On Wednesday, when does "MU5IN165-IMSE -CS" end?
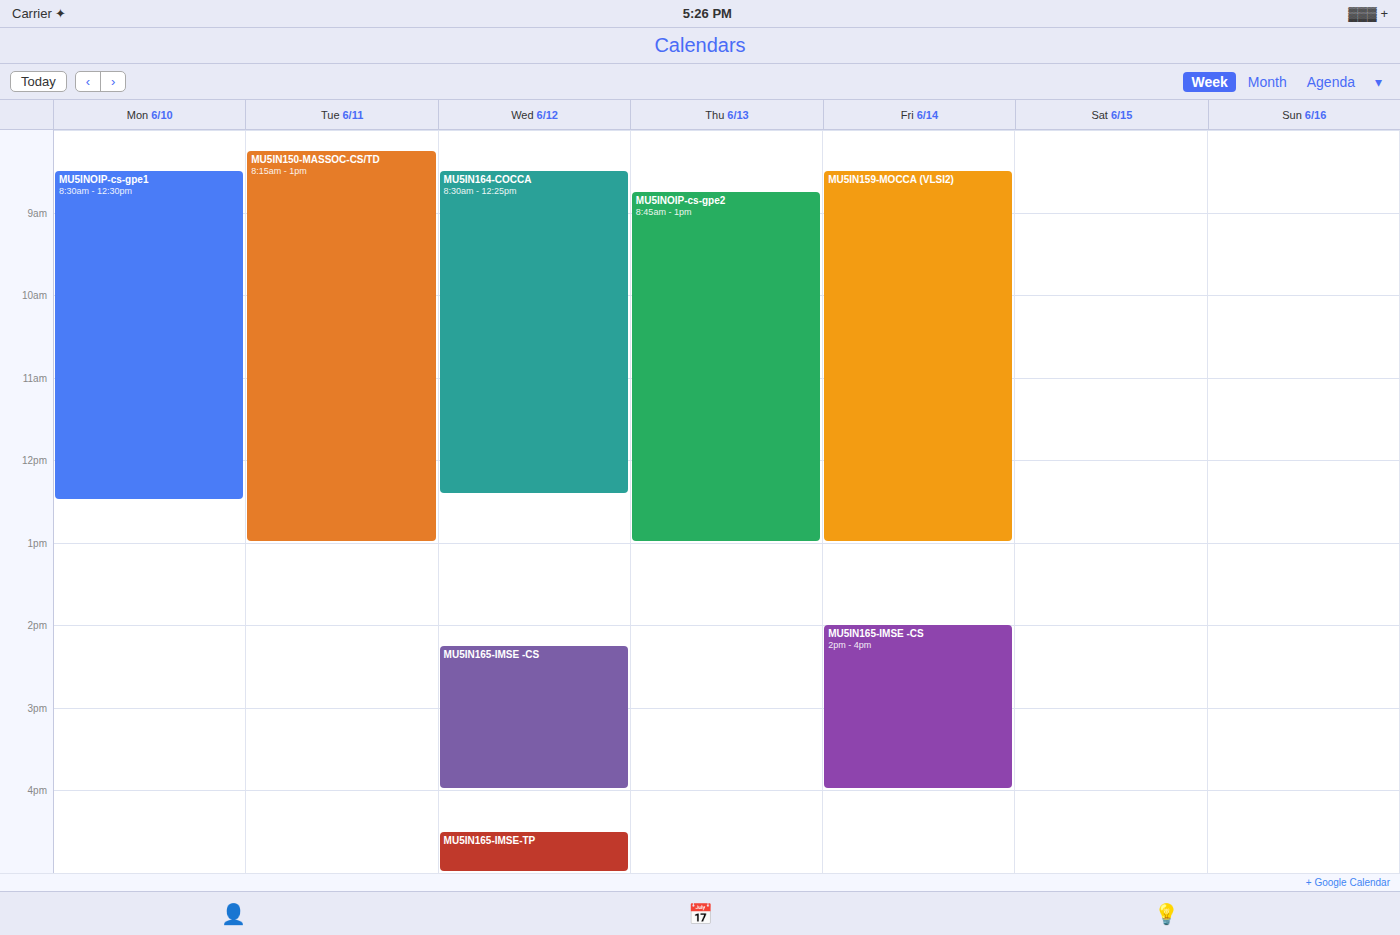
4:00 PM